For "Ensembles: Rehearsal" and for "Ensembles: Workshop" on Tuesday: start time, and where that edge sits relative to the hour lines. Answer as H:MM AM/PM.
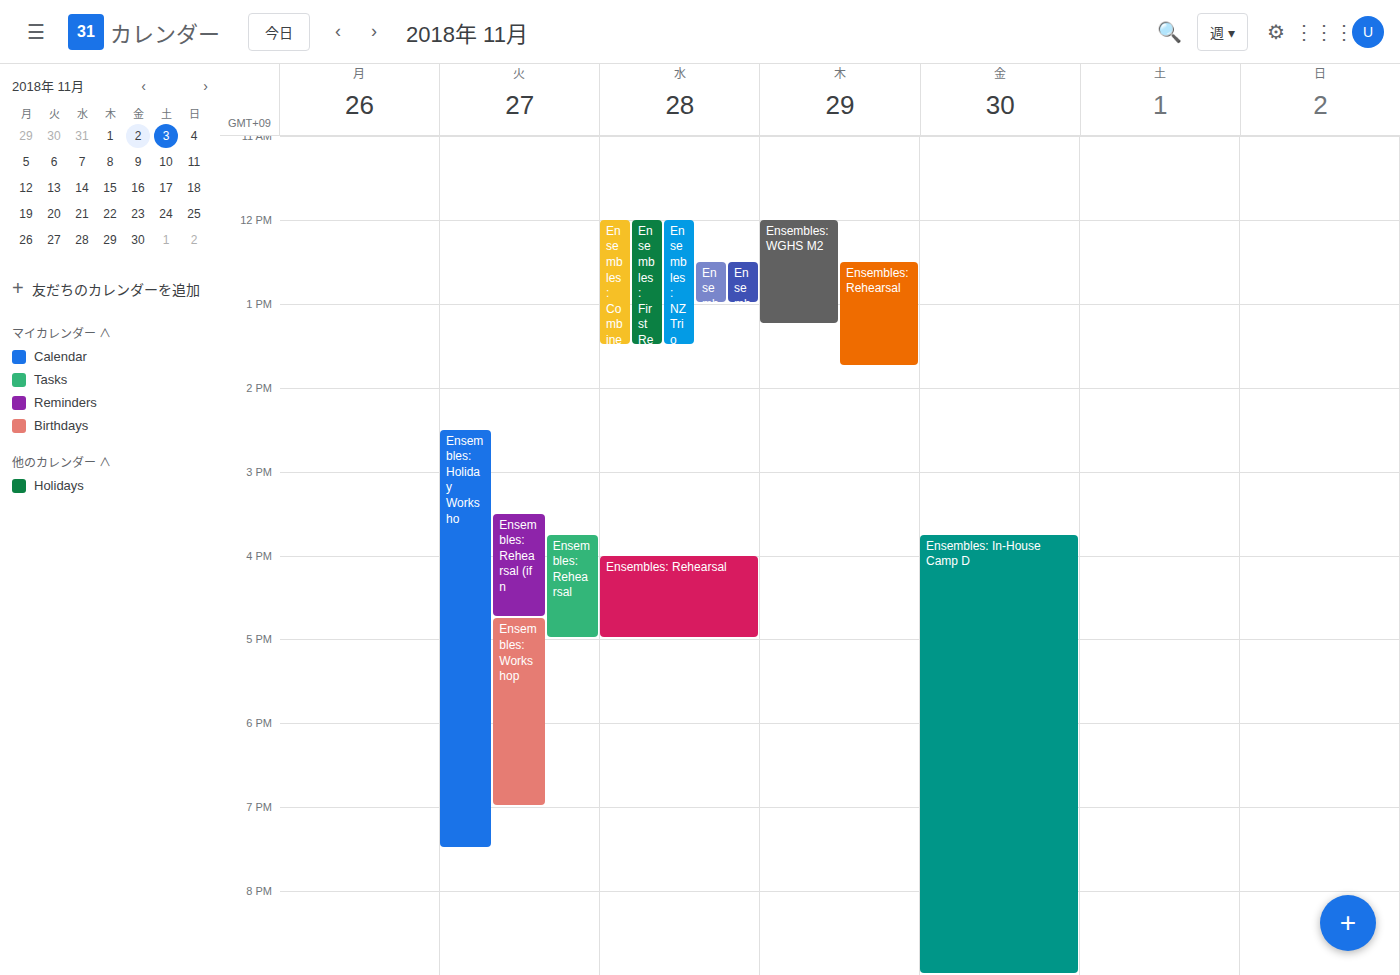
"Ensembles: Rehearsal": 3:45 PM, neither: three quarters of the way from the 3 PM line to the 4 PM line. "Ensembles: Workshop": 4:45 PM, neither: three quarters of the way from the 4 PM line to the 5 PM line.